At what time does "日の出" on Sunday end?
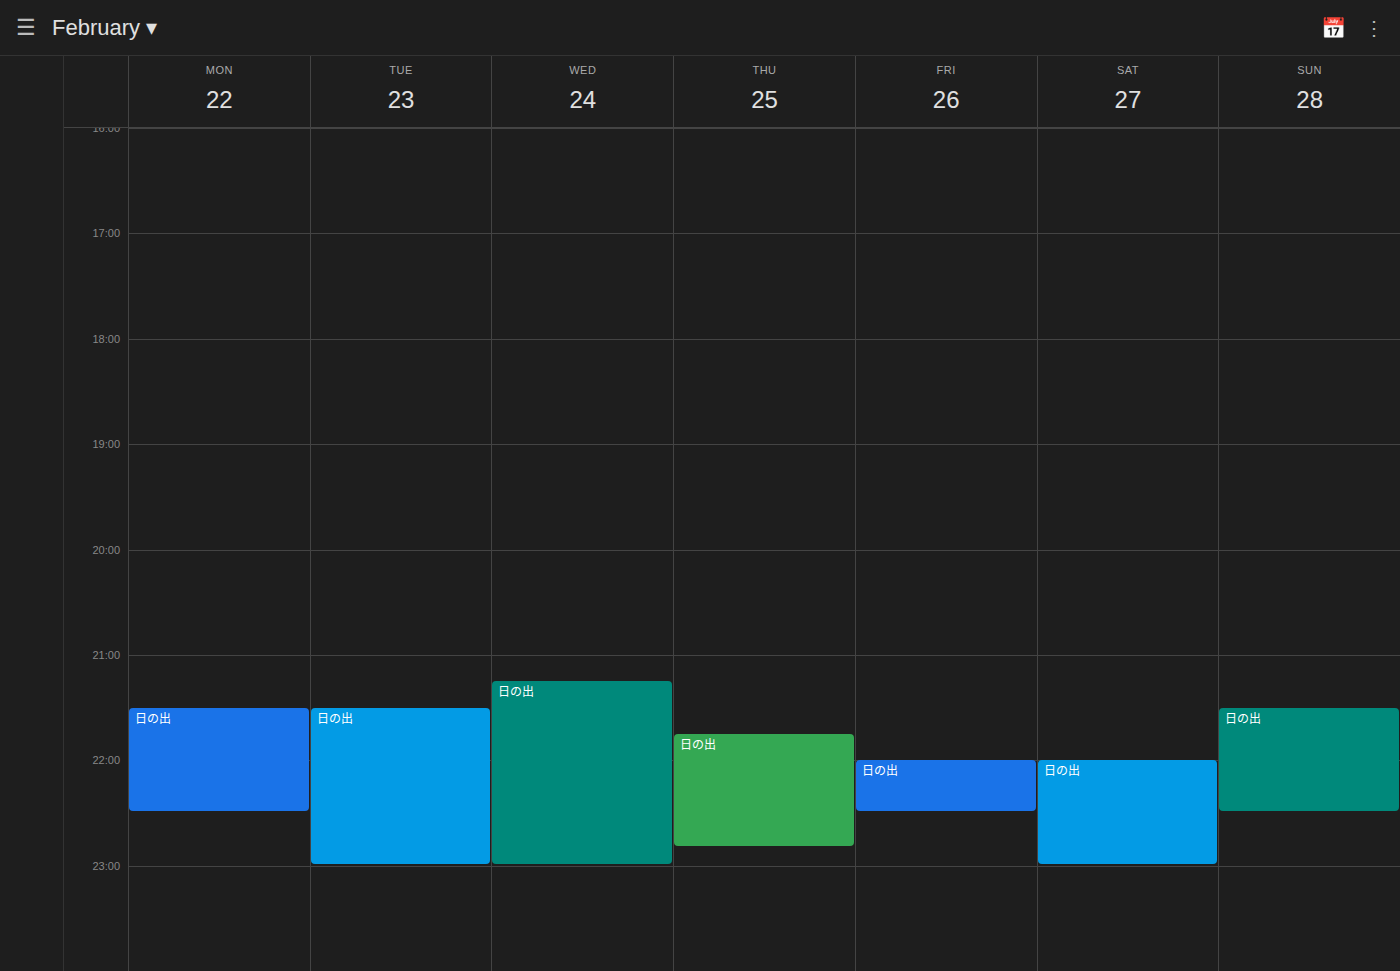
10:30 PM